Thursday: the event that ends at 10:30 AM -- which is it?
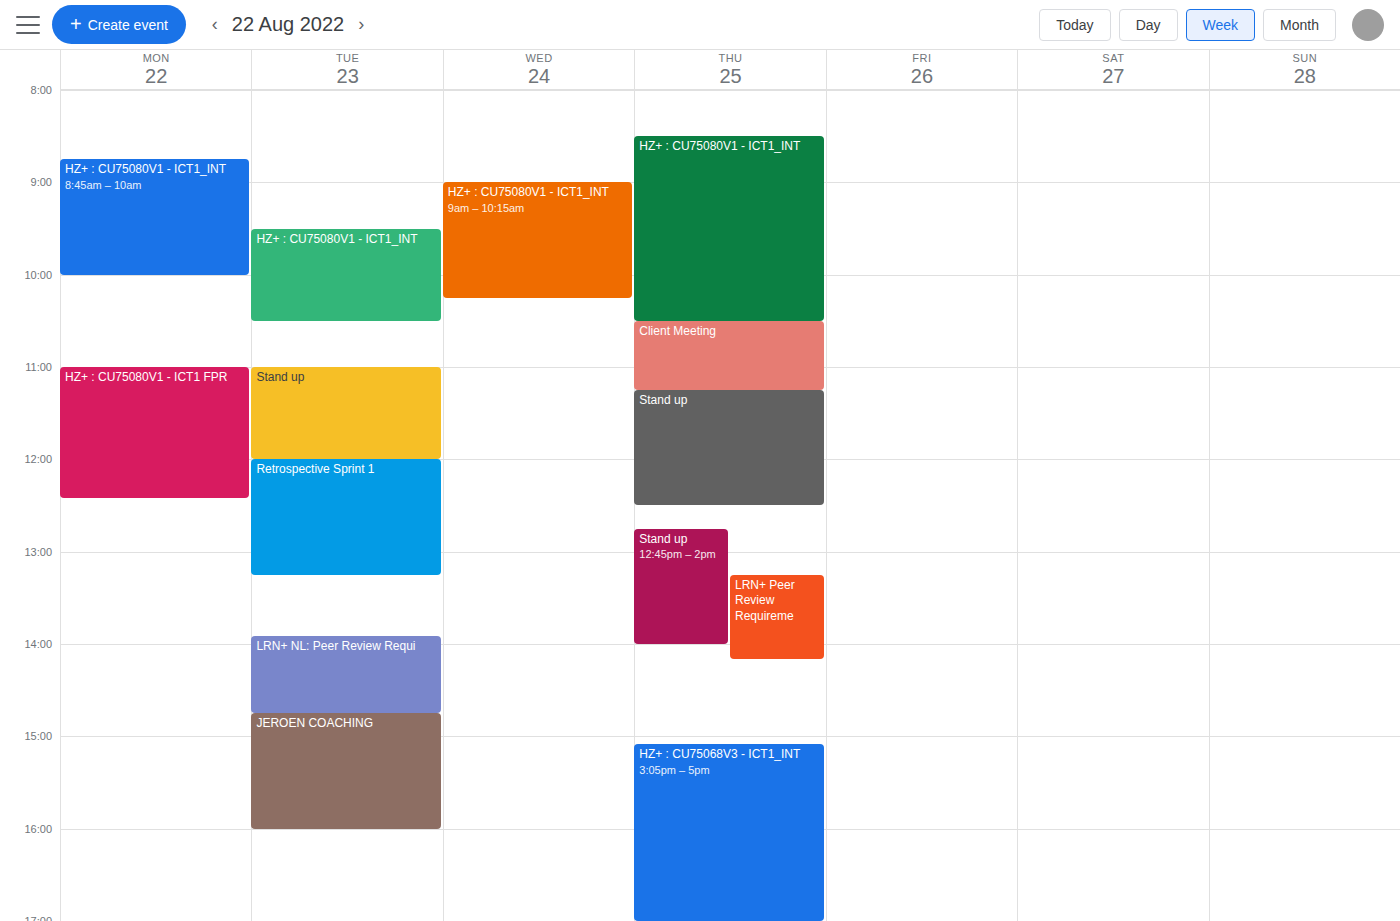
"HZ+ : CU75080V1 - ICT1_INT"